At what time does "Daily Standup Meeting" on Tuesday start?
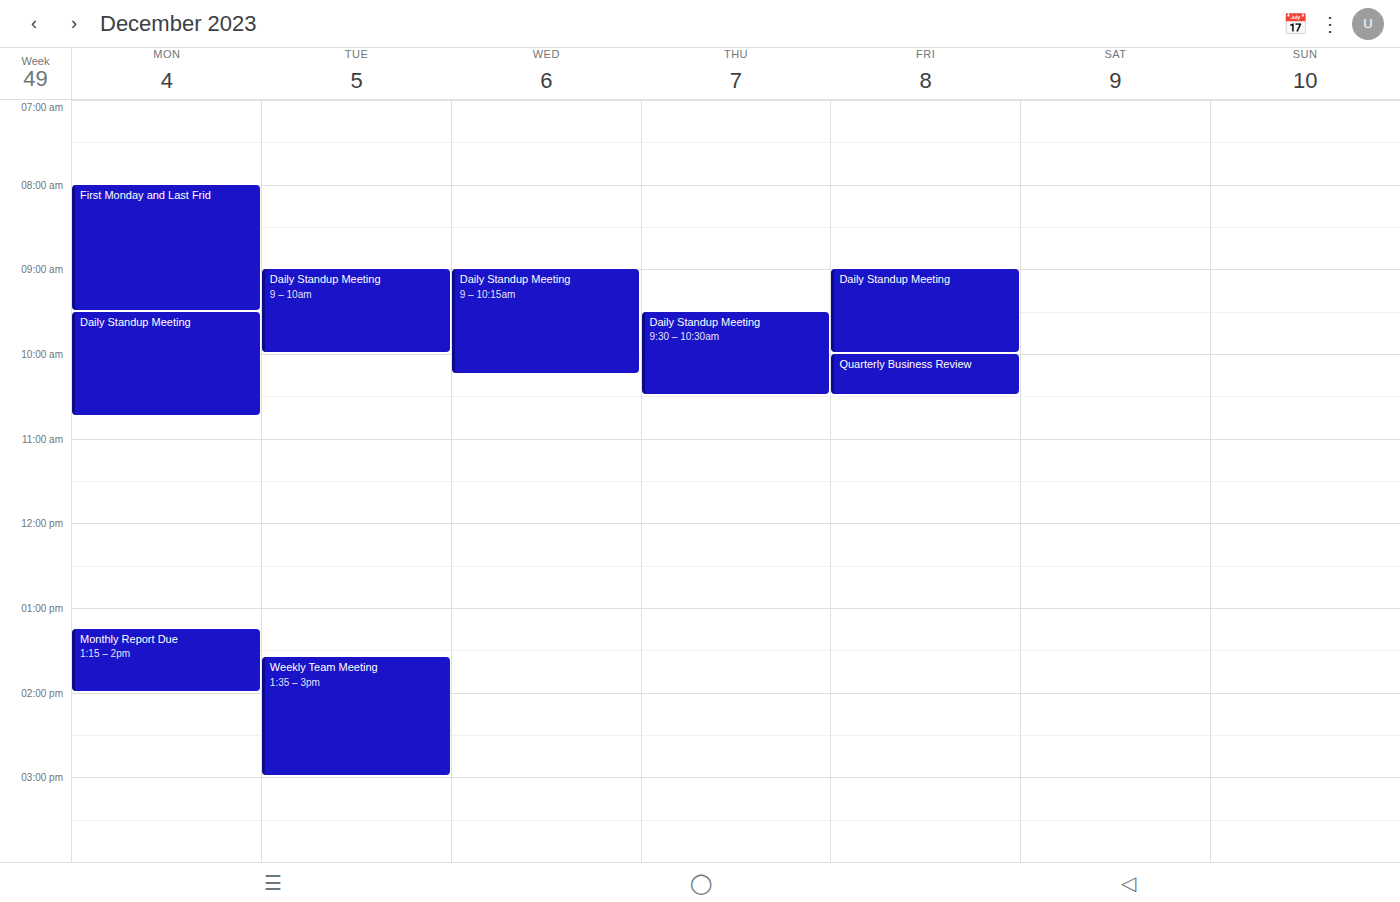
09:00